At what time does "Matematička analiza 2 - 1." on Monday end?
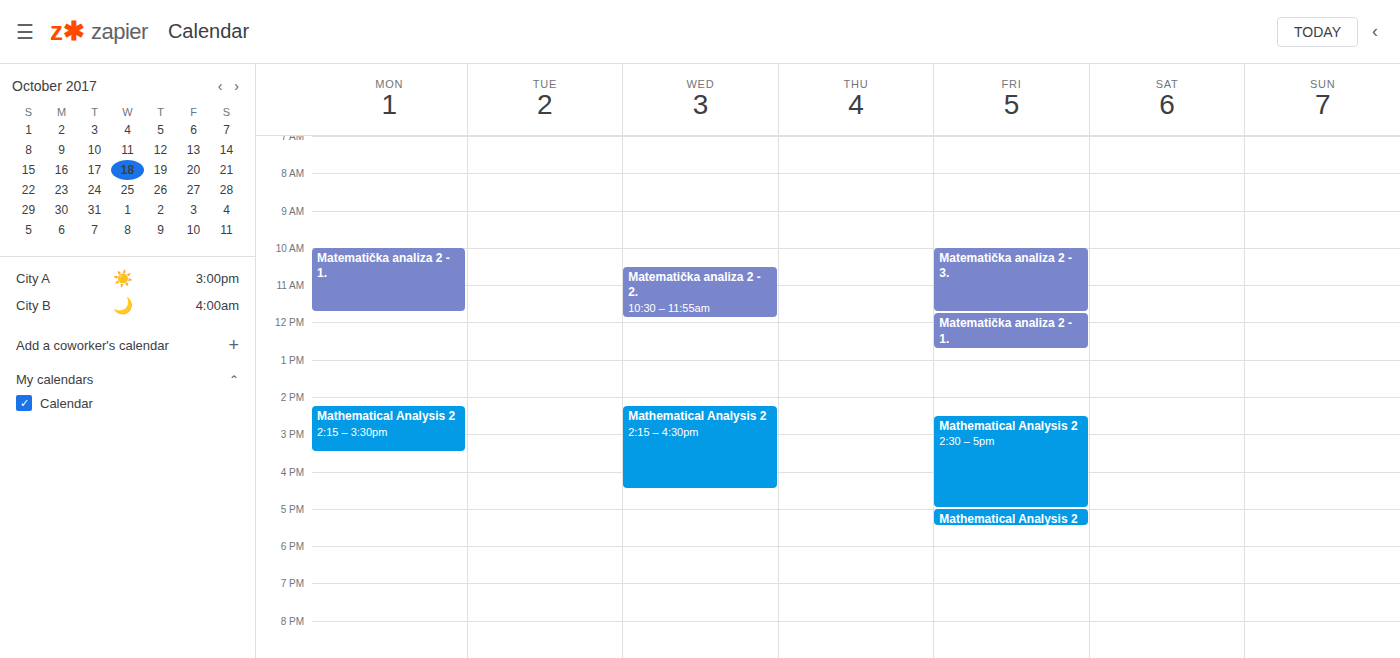
11:45 AM